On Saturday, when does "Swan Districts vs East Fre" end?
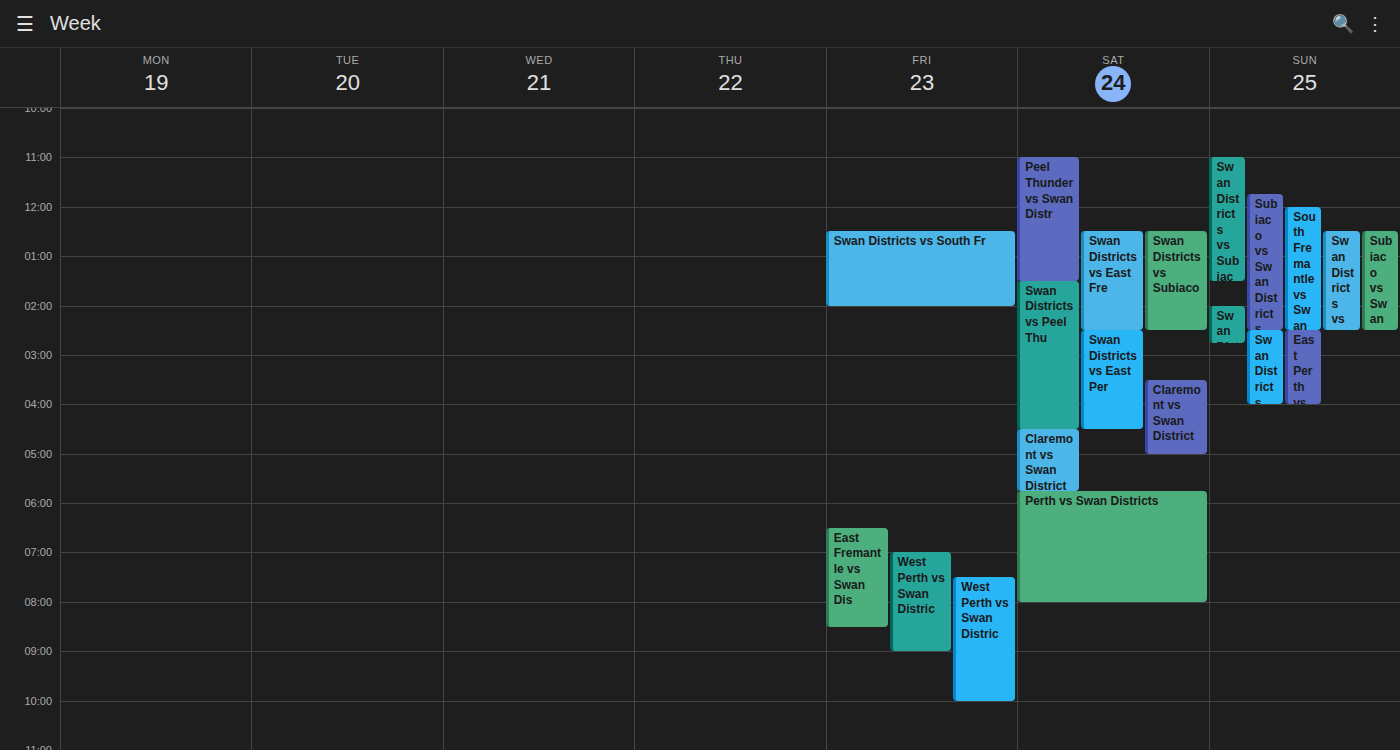
2:30 PM